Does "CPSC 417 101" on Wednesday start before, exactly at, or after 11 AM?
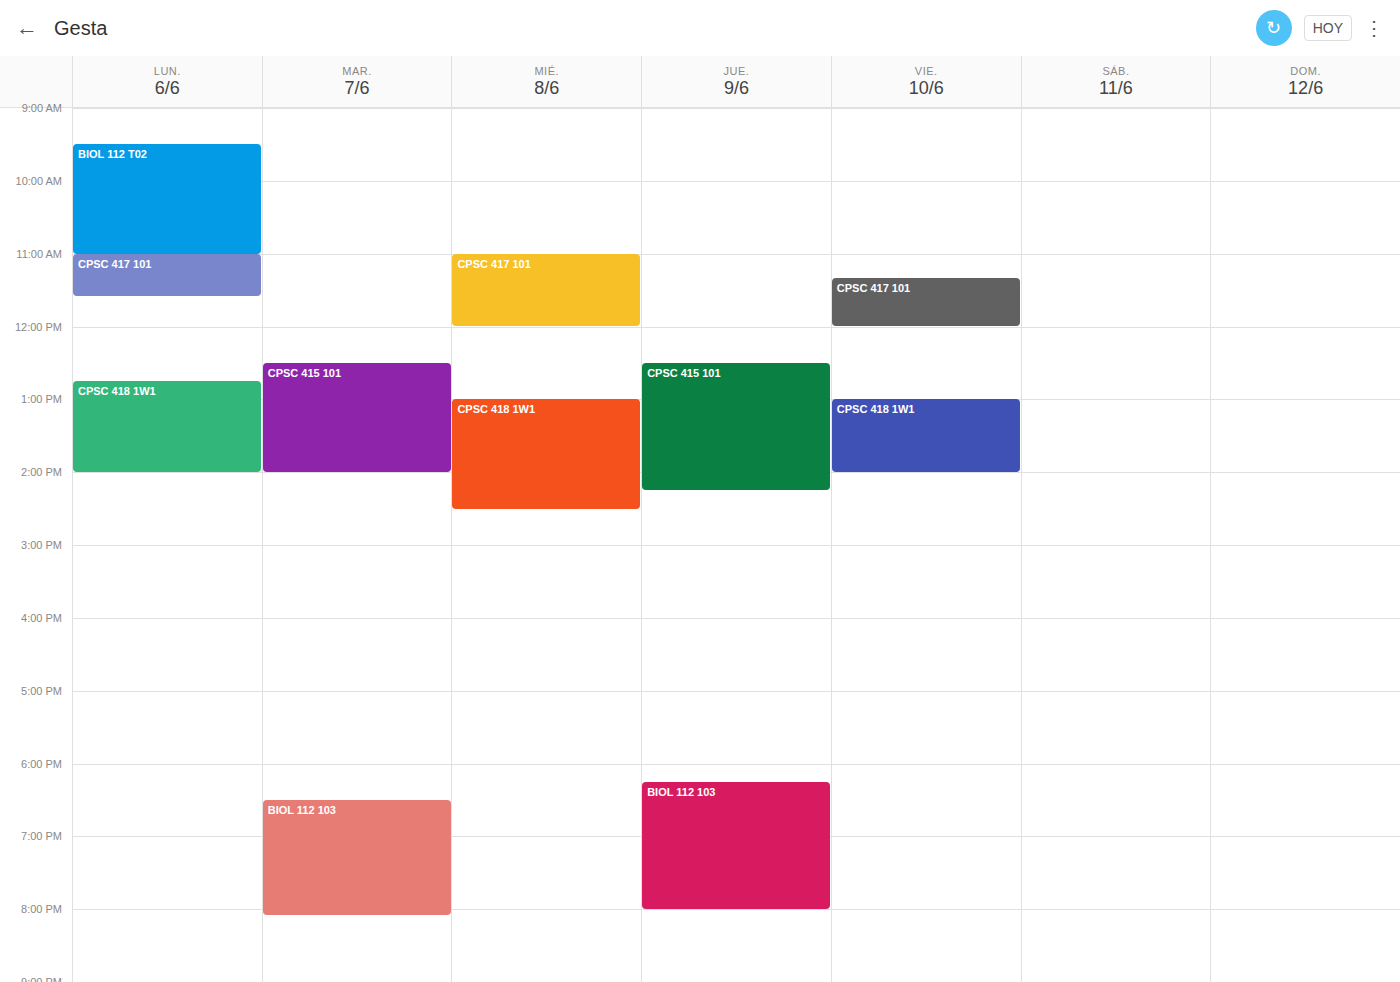
11:00 AM -- exactly at 11 AM, on the 11 AM line.